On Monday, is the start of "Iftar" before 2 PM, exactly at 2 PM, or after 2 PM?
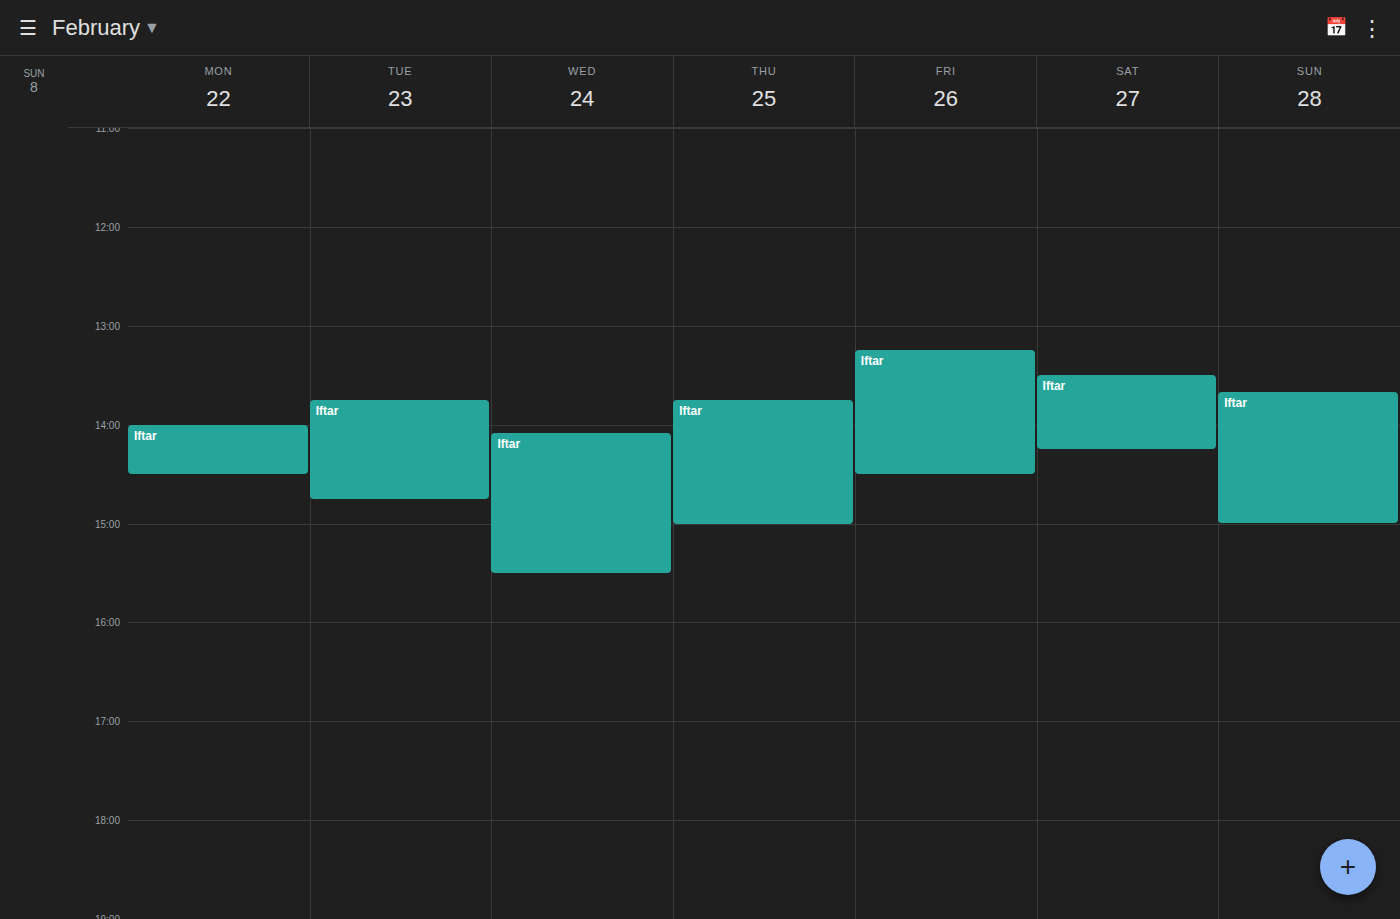
2:00 PM -- exactly at 2 PM, on the 2 PM line.